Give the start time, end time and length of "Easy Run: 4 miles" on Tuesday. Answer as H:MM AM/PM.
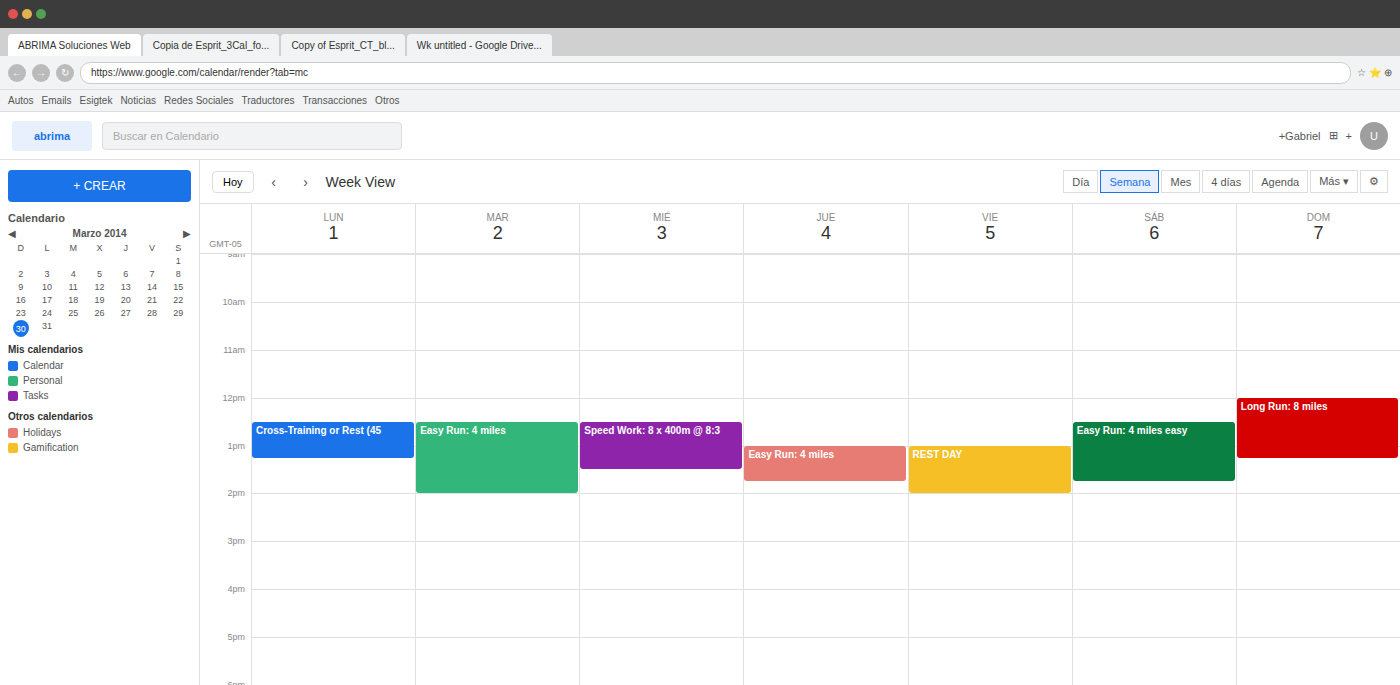
12:30 PM to 2:00 PM, 1 hour 30 minutes